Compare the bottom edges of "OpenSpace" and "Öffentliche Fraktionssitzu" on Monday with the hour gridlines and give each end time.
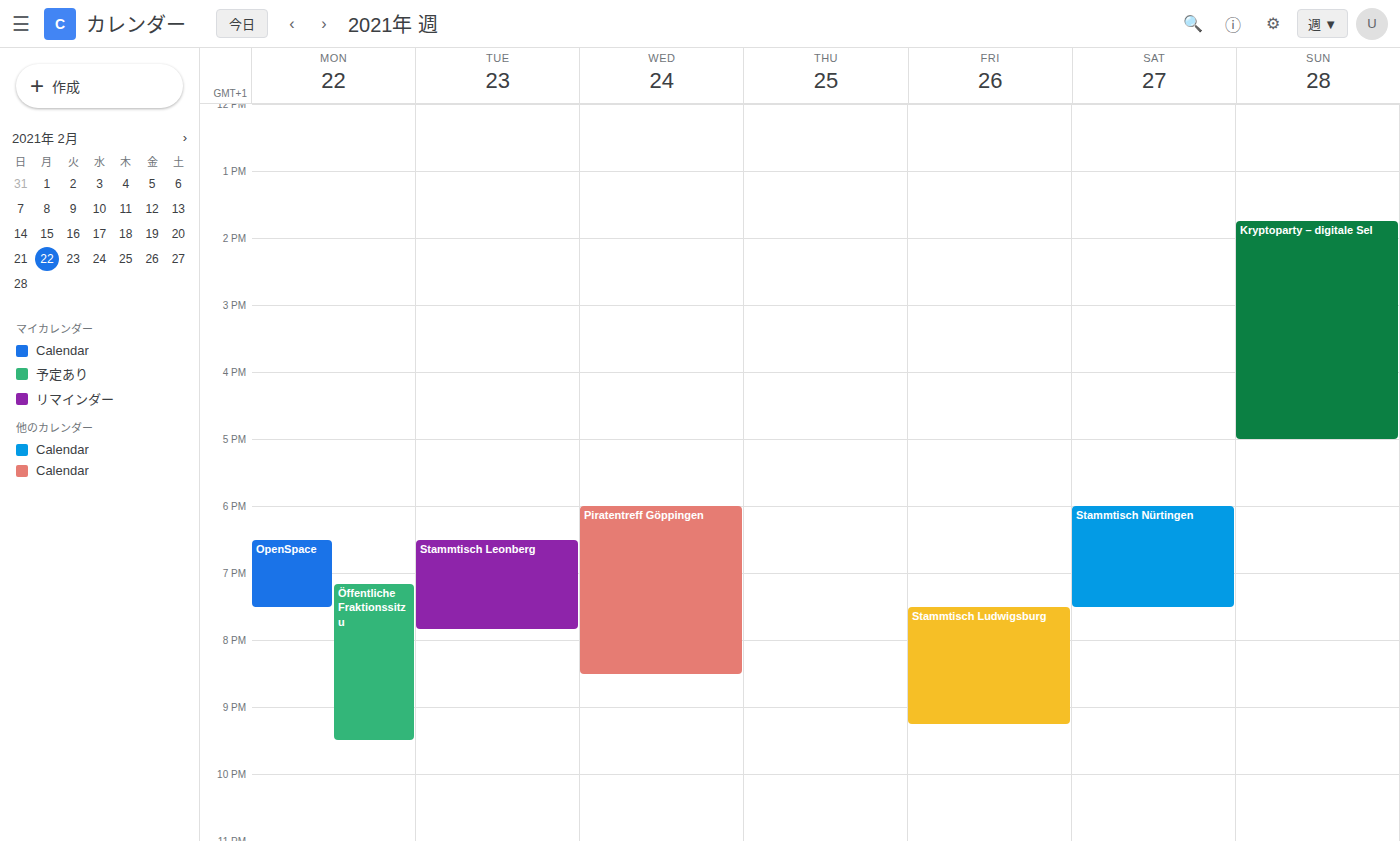
"OpenSpace": 7:30 PM, halfway between the 7 PM and 8 PM lines. "Öffentliche Fraktionssitzu": 9:30 PM, halfway between the 9 PM and 10 PM lines.